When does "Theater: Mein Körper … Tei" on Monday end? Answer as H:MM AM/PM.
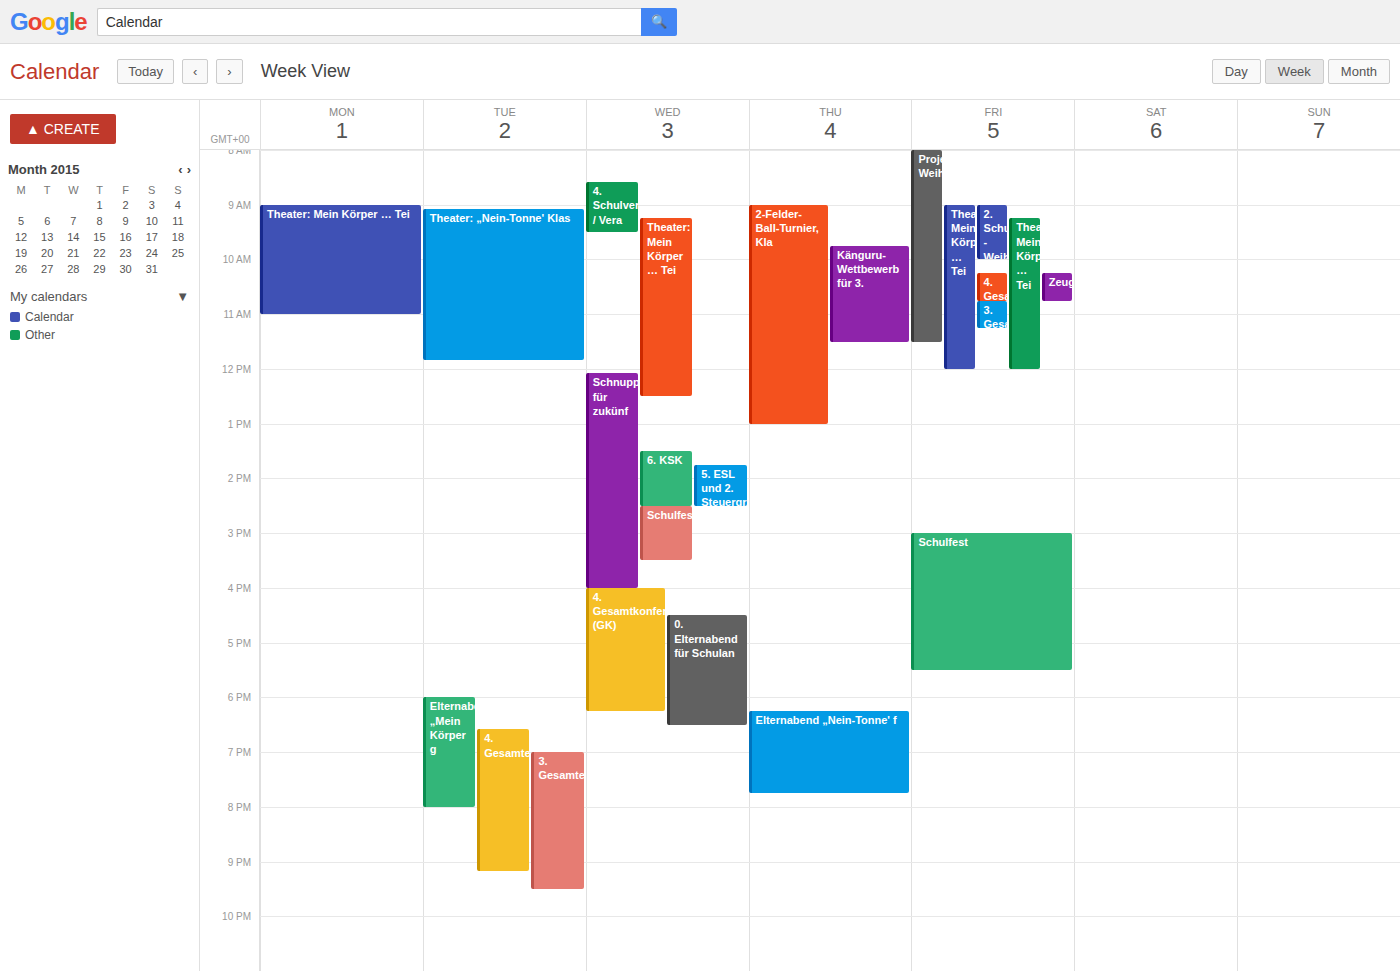
11:00 AM